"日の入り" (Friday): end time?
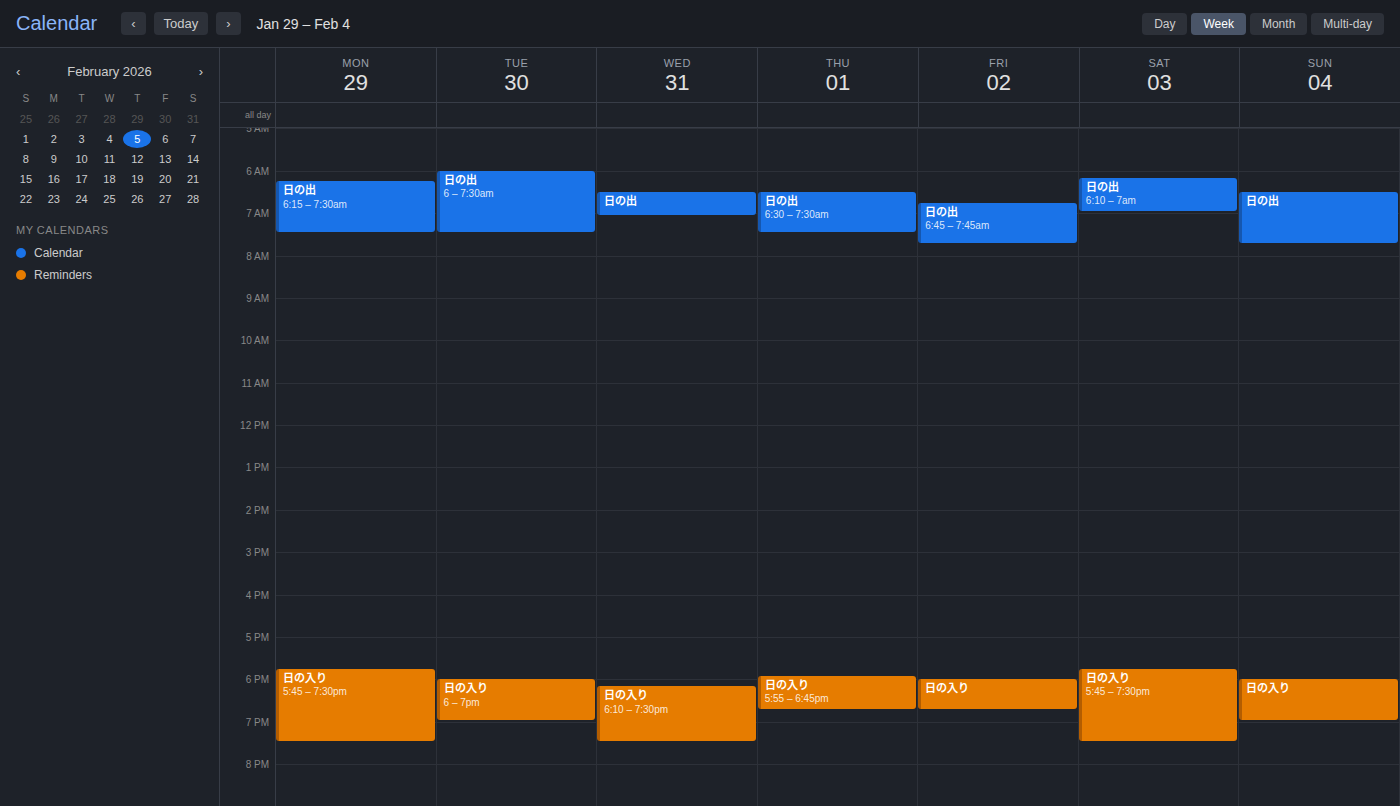
6:45 PM